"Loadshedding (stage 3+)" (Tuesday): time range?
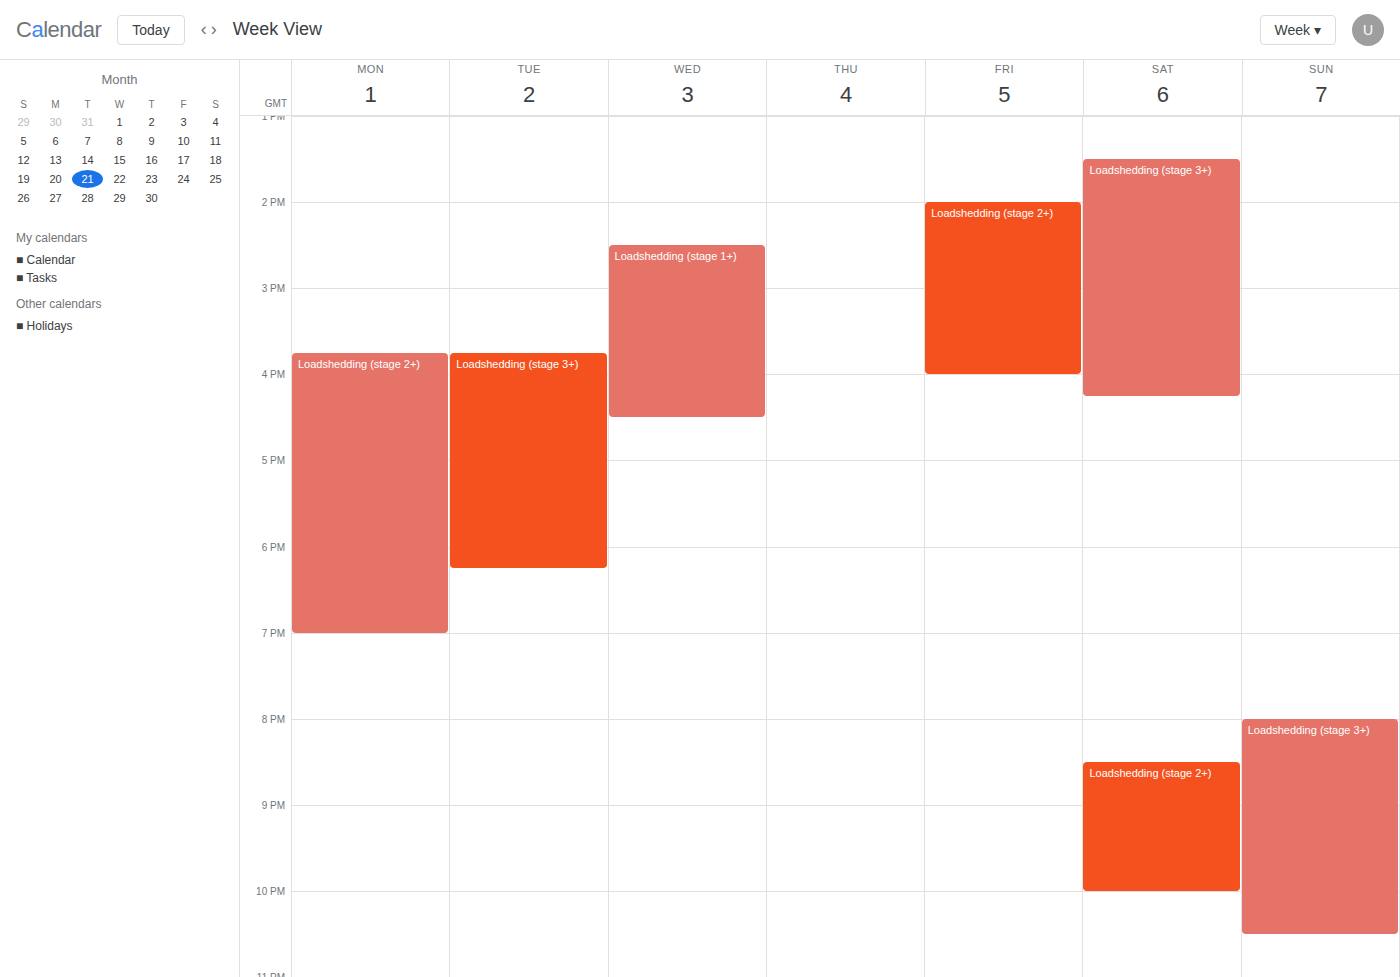
15:45 to 18:15